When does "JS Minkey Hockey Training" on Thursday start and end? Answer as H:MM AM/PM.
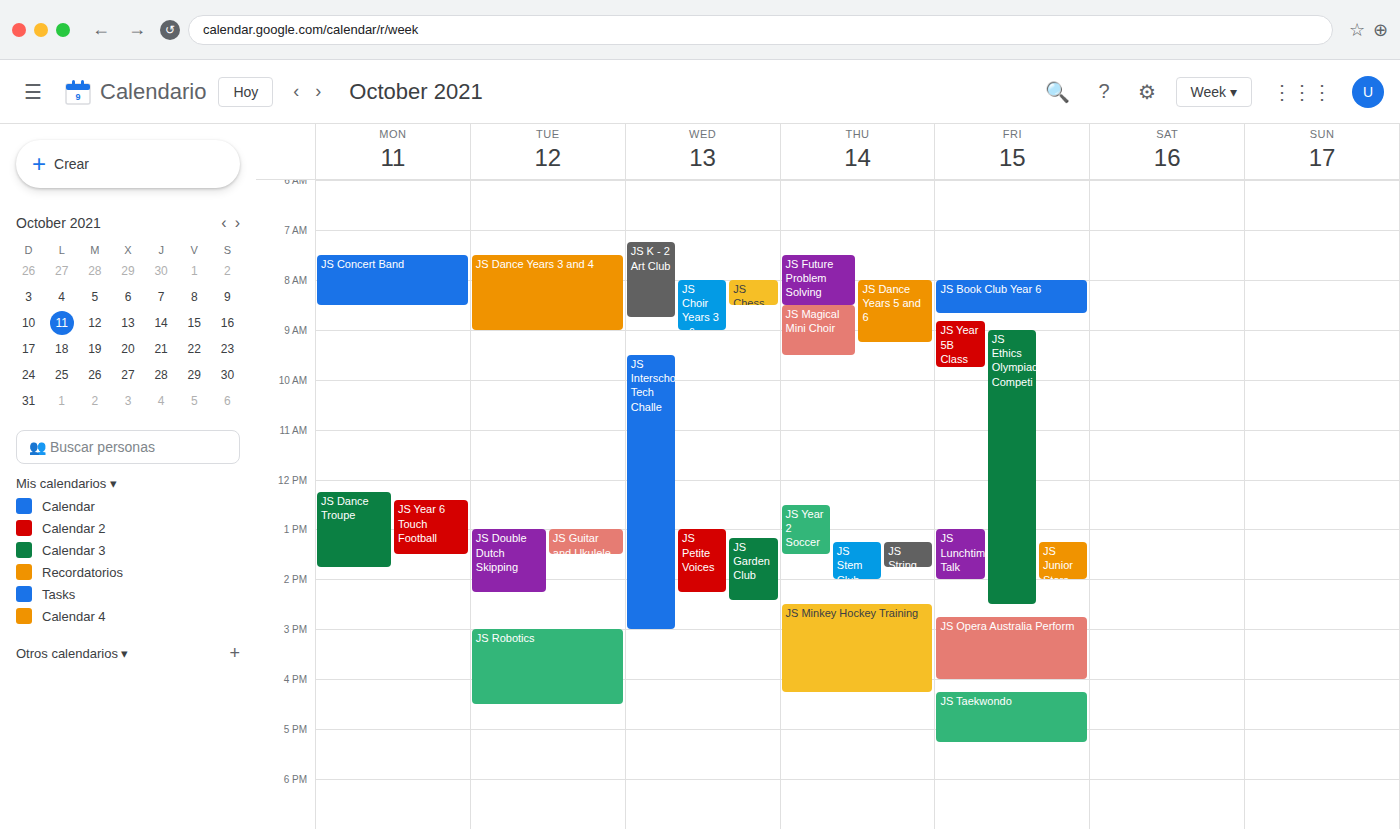
2:30 PM to 4:15 PM